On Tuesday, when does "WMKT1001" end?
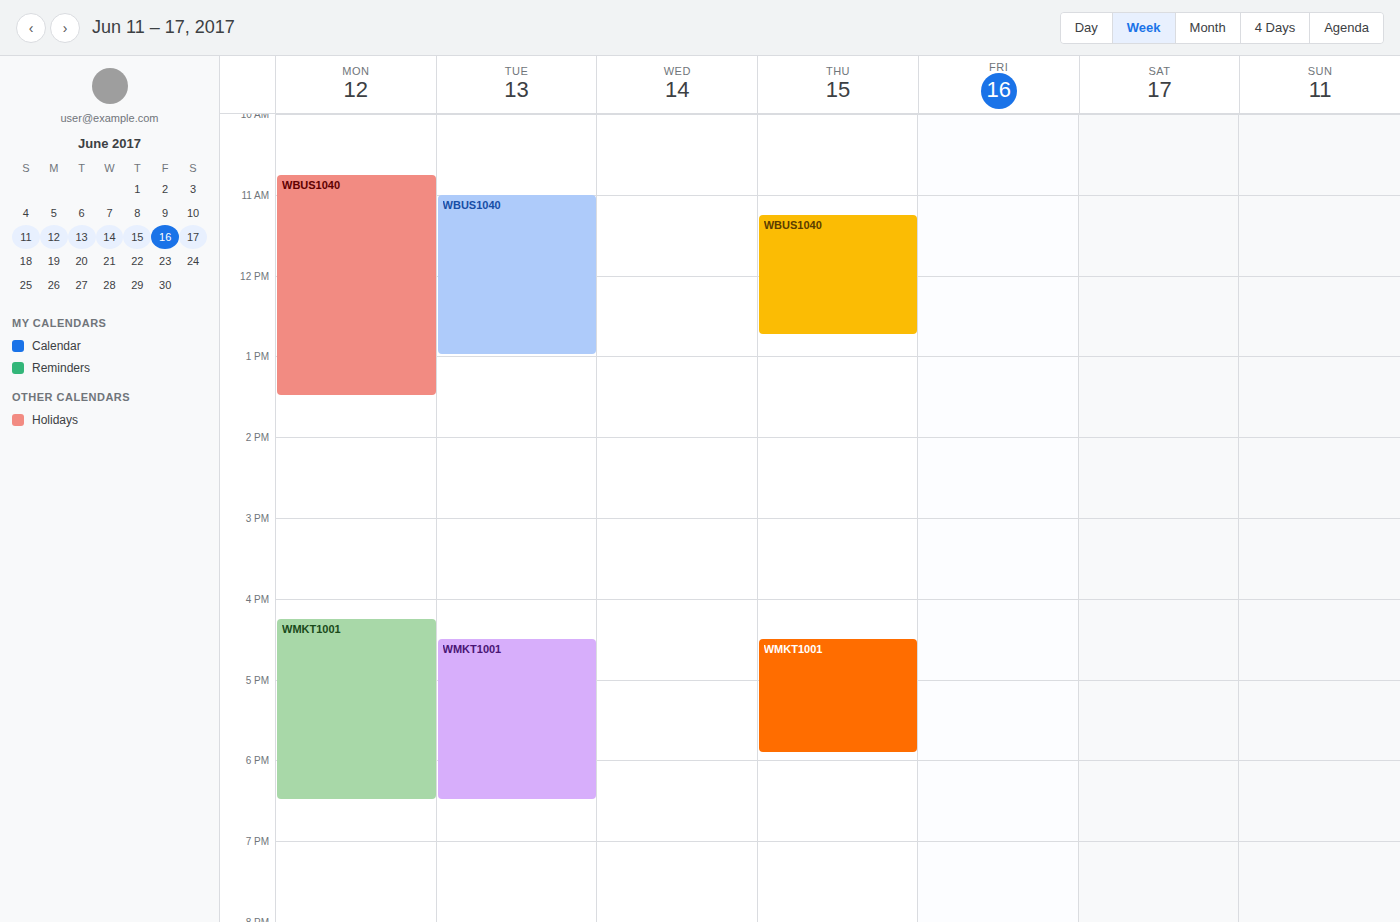
18:30